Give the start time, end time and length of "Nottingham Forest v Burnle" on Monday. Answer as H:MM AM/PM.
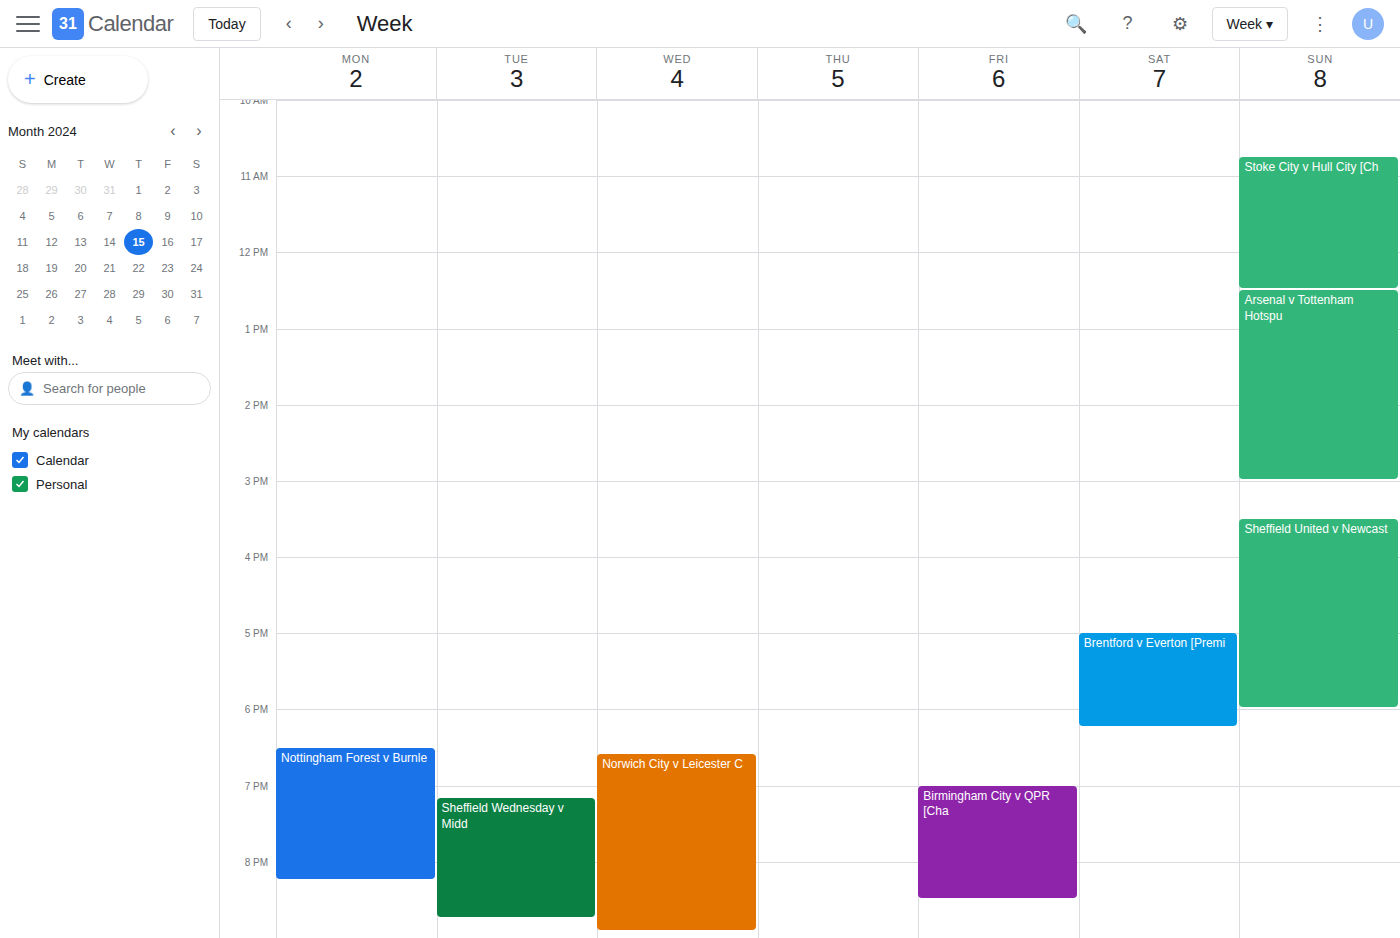
6:30 PM to 8:15 PM, 1 hour 45 minutes